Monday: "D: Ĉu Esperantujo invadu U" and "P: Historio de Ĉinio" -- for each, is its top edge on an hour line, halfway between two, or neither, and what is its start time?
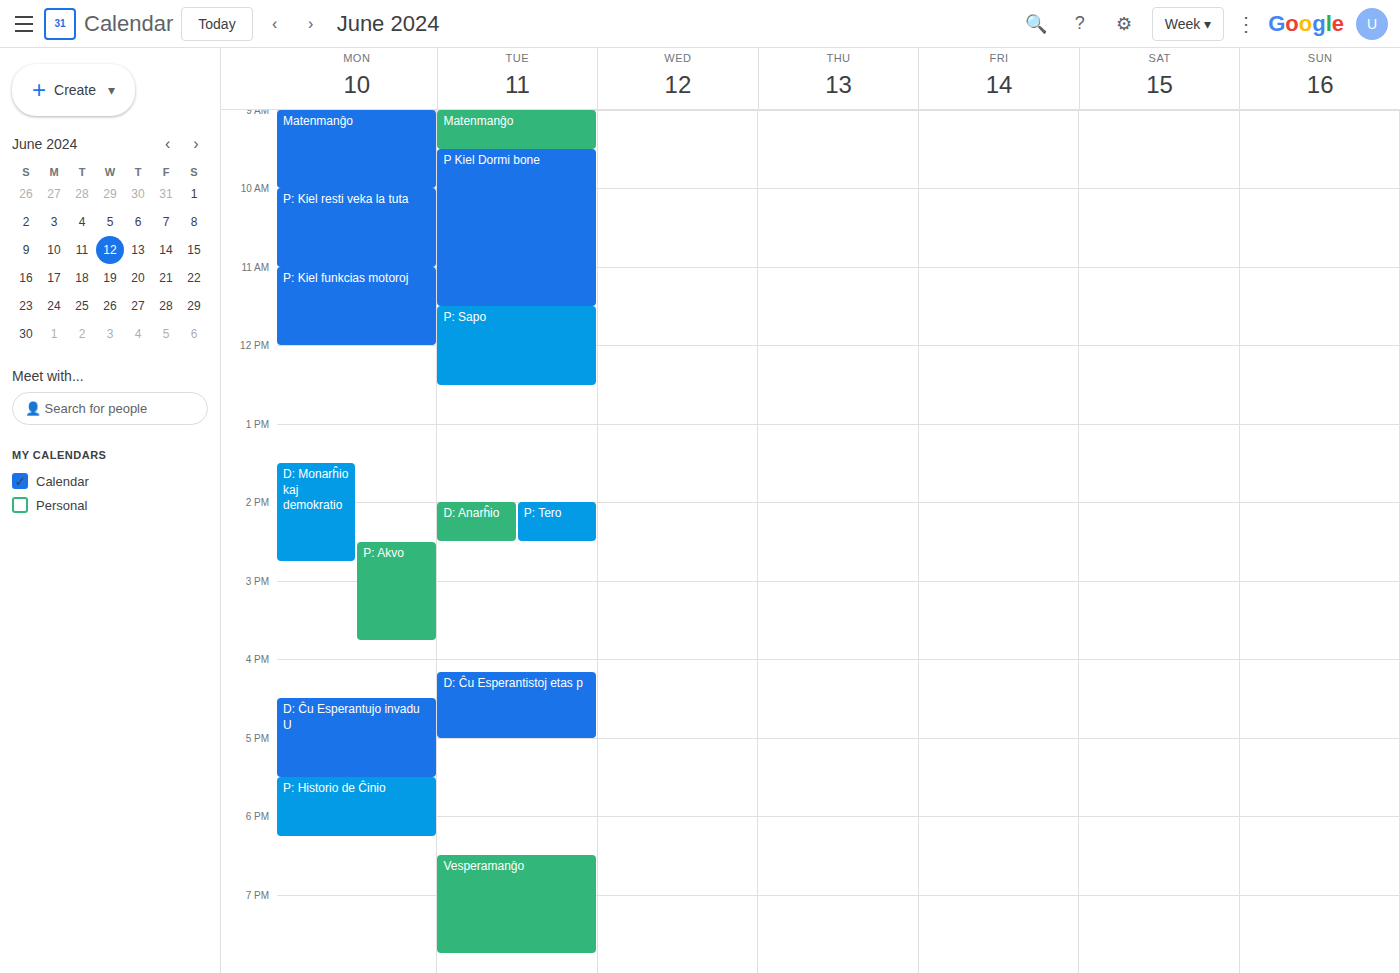
"D: Ĉu Esperantujo invadu U": 4:30 PM, halfway between the 4 PM and 5 PM lines. "P: Historio de Ĉinio": 5:30 PM, halfway between the 5 PM and 6 PM lines.